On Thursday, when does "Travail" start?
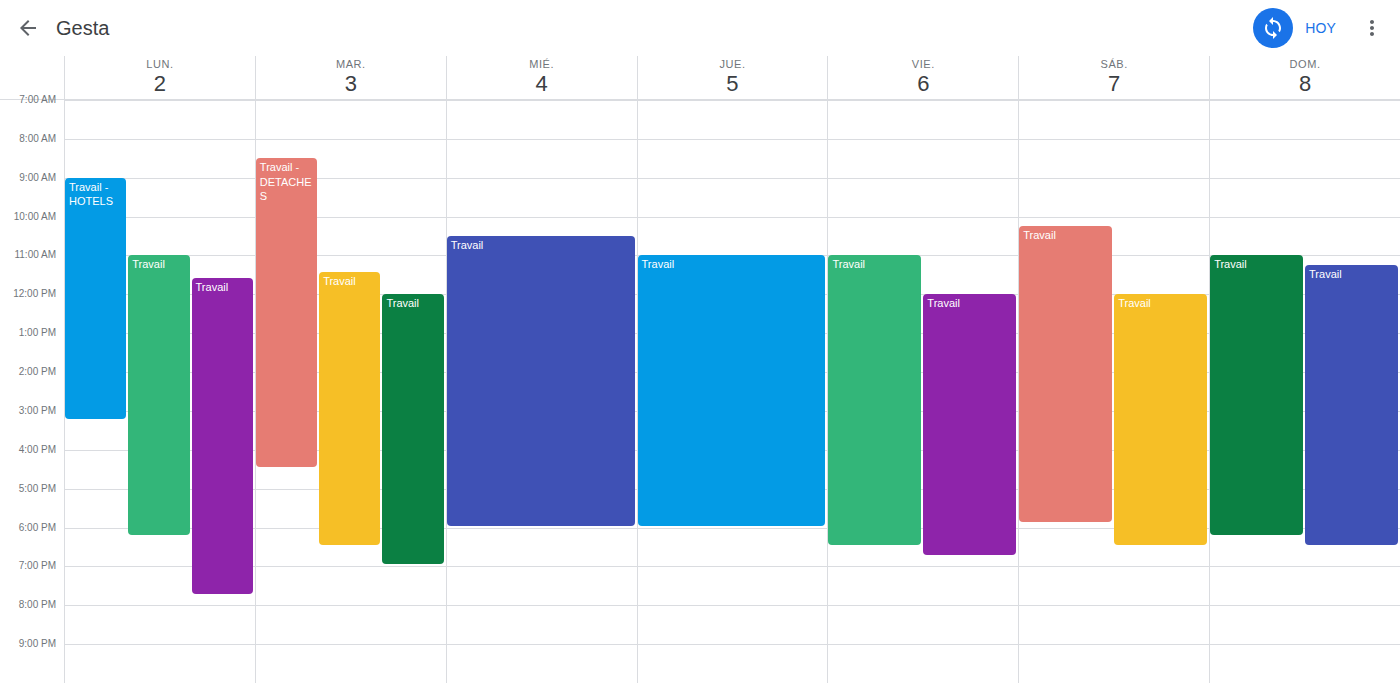
11:00 AM